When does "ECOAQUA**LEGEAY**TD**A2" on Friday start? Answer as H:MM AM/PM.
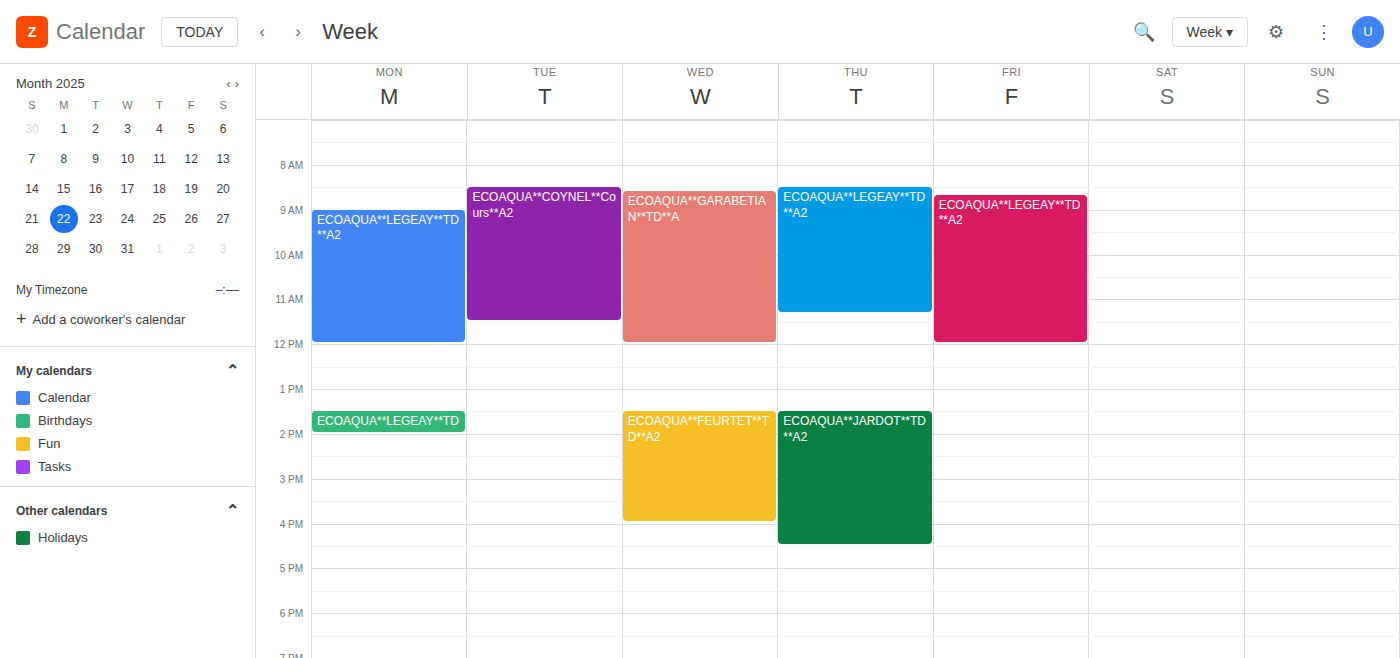
8:40 AM